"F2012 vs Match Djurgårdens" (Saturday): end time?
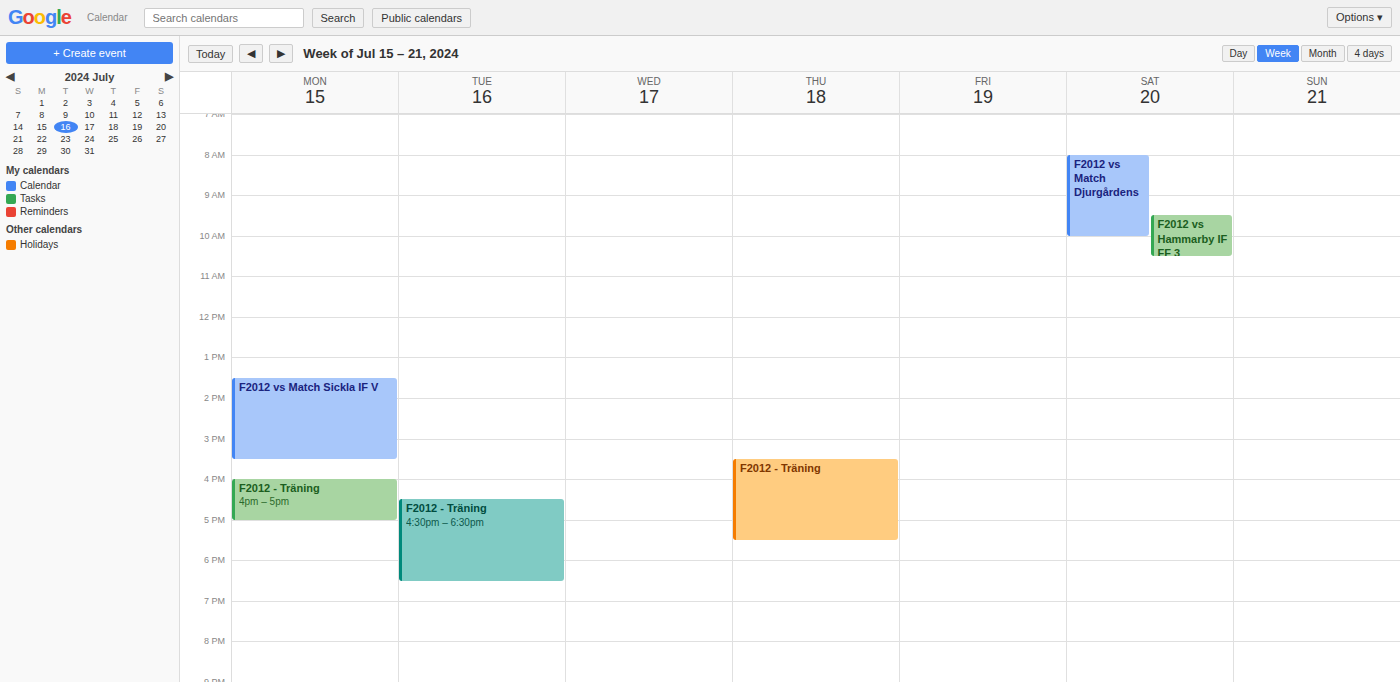
10:00 AM